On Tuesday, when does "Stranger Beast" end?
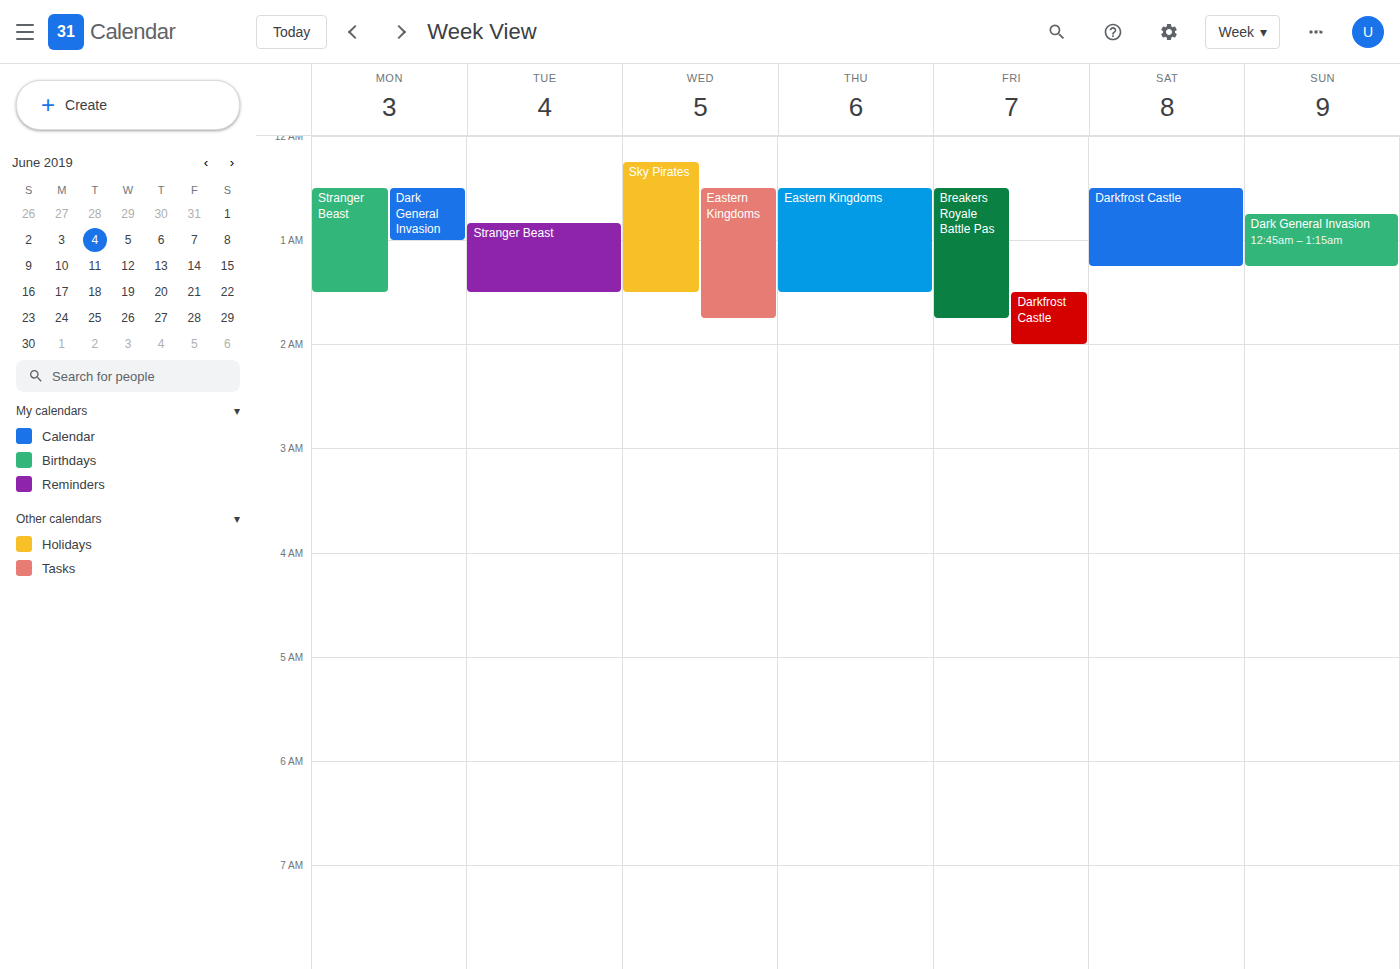
1:30 AM